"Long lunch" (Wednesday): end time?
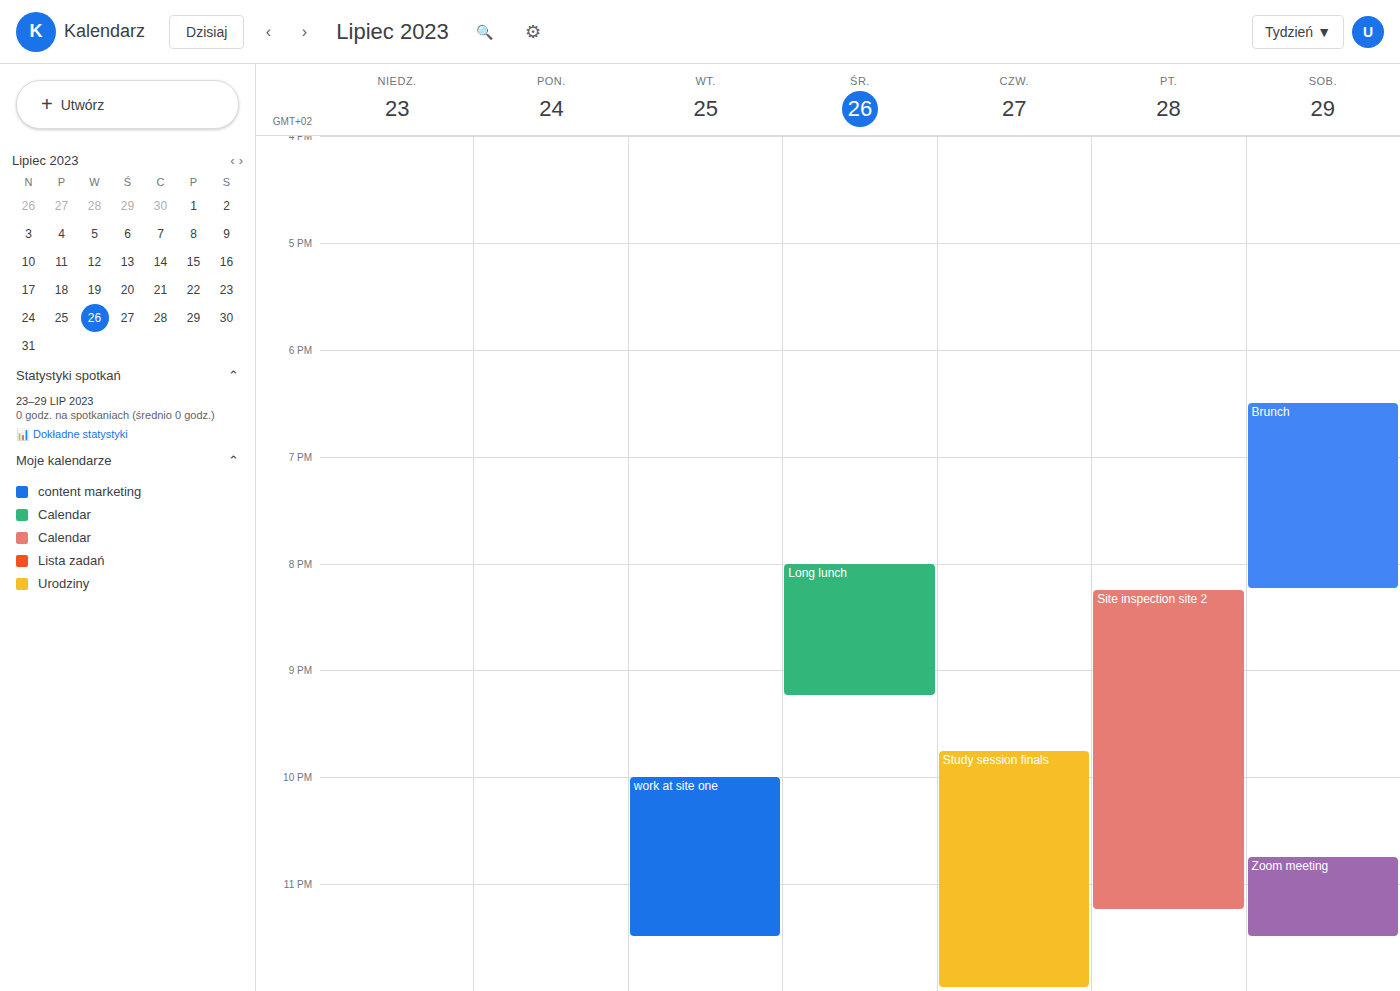
9:15 PM